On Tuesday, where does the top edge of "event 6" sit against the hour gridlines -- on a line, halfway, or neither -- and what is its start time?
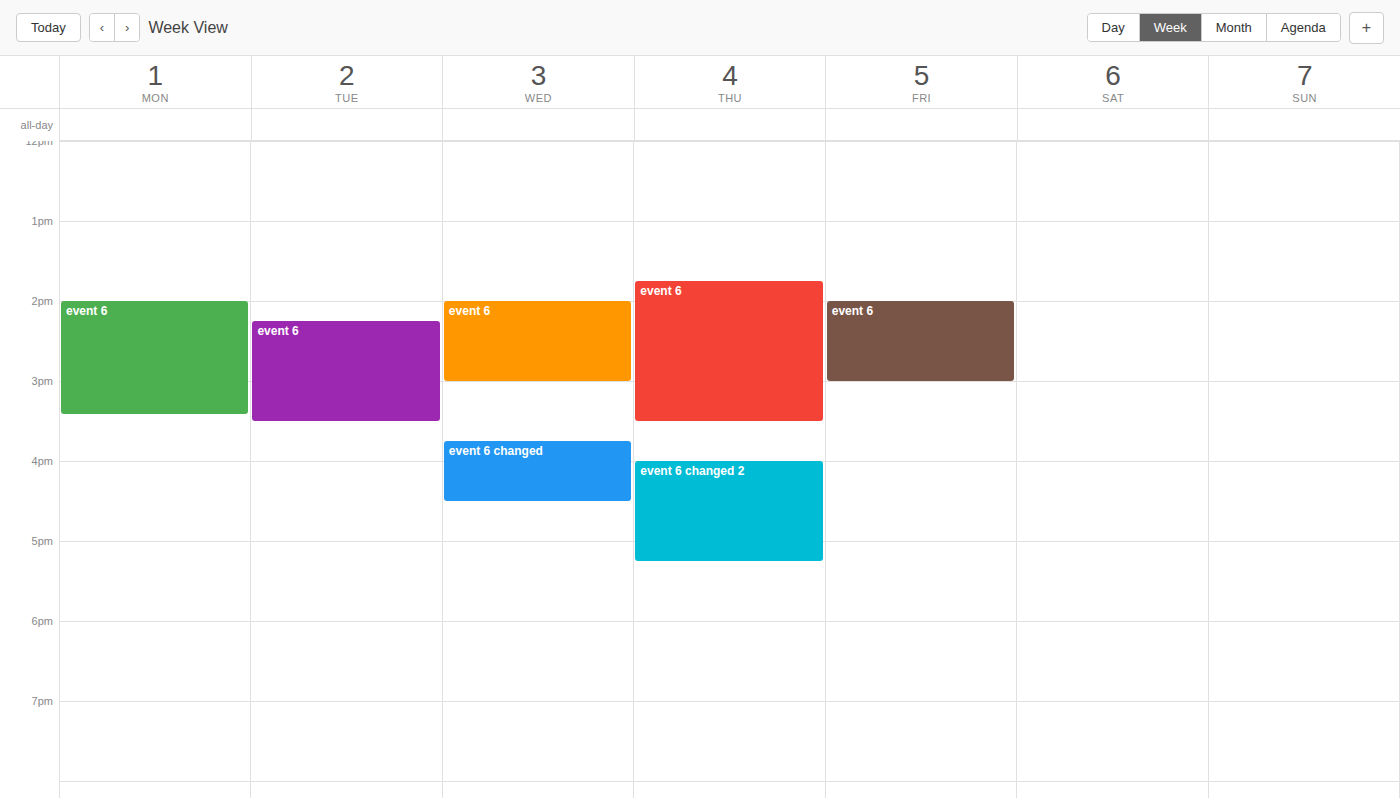
2:15 PM -- neither: a quarter of the way from the 2 PM line to the 3 PM line.